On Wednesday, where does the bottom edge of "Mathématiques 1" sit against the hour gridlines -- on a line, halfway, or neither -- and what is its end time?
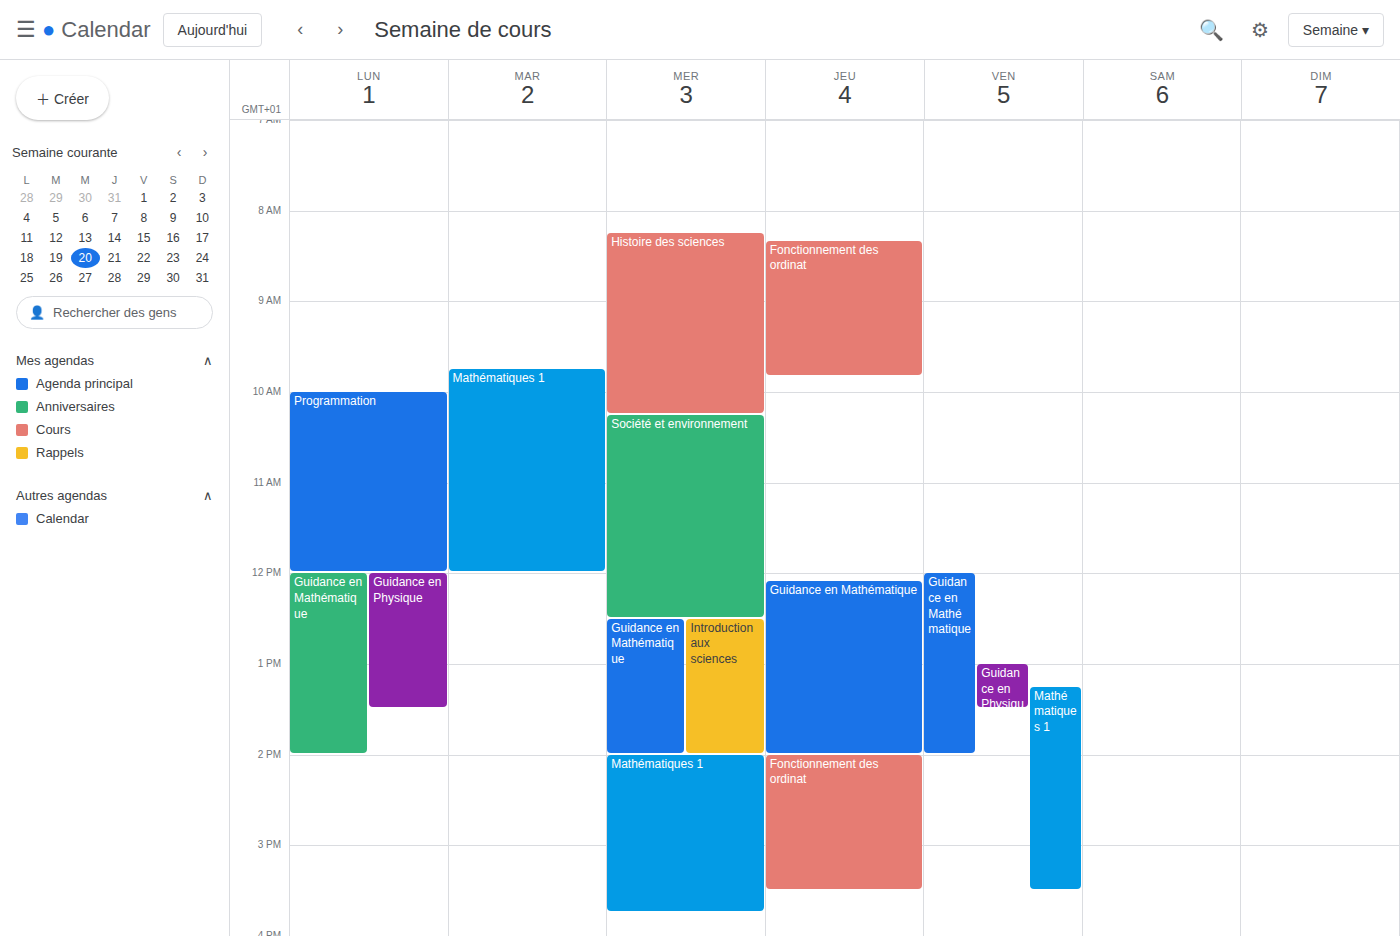
3:45 PM -- neither: three quarters of the way from the 3 PM line to the 4 PM line.